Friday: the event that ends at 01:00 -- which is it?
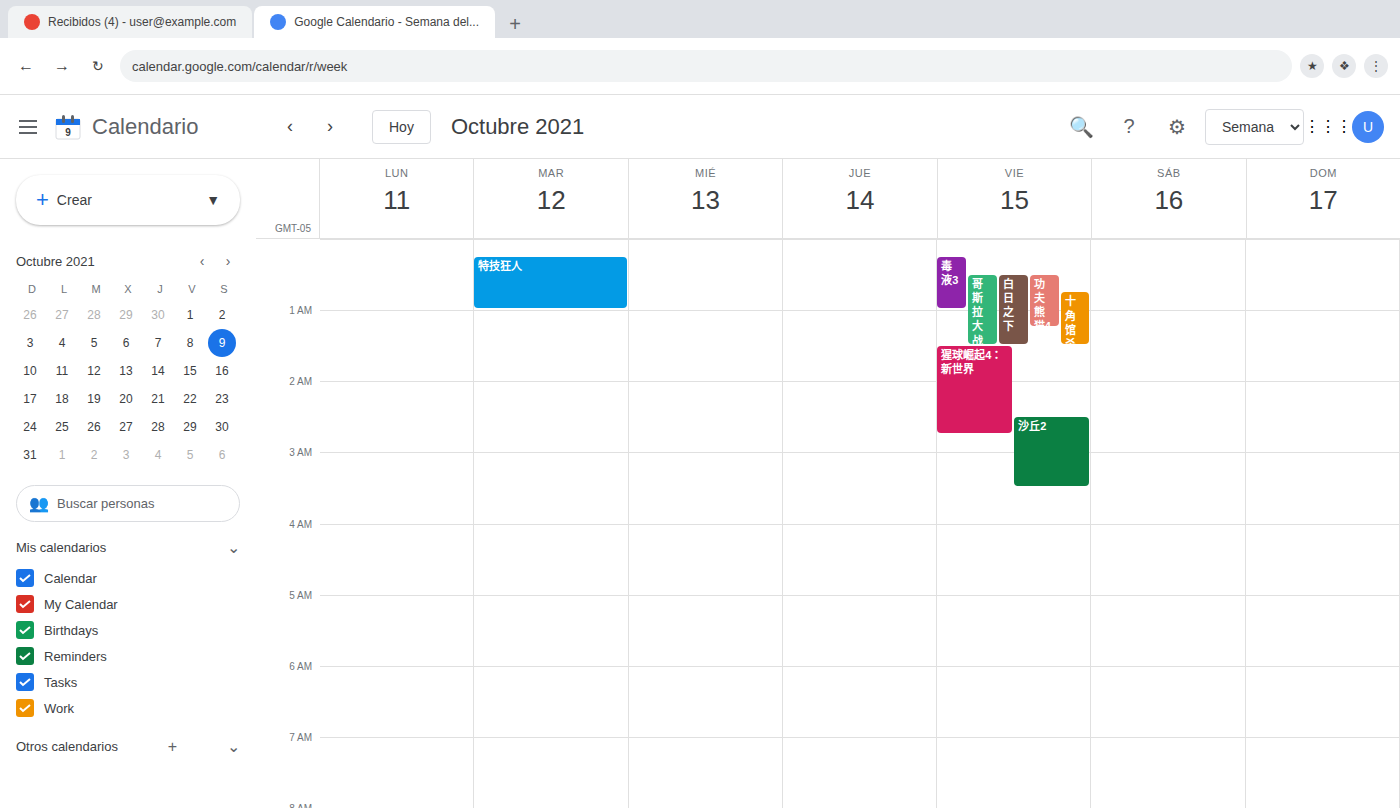
"毒液3"